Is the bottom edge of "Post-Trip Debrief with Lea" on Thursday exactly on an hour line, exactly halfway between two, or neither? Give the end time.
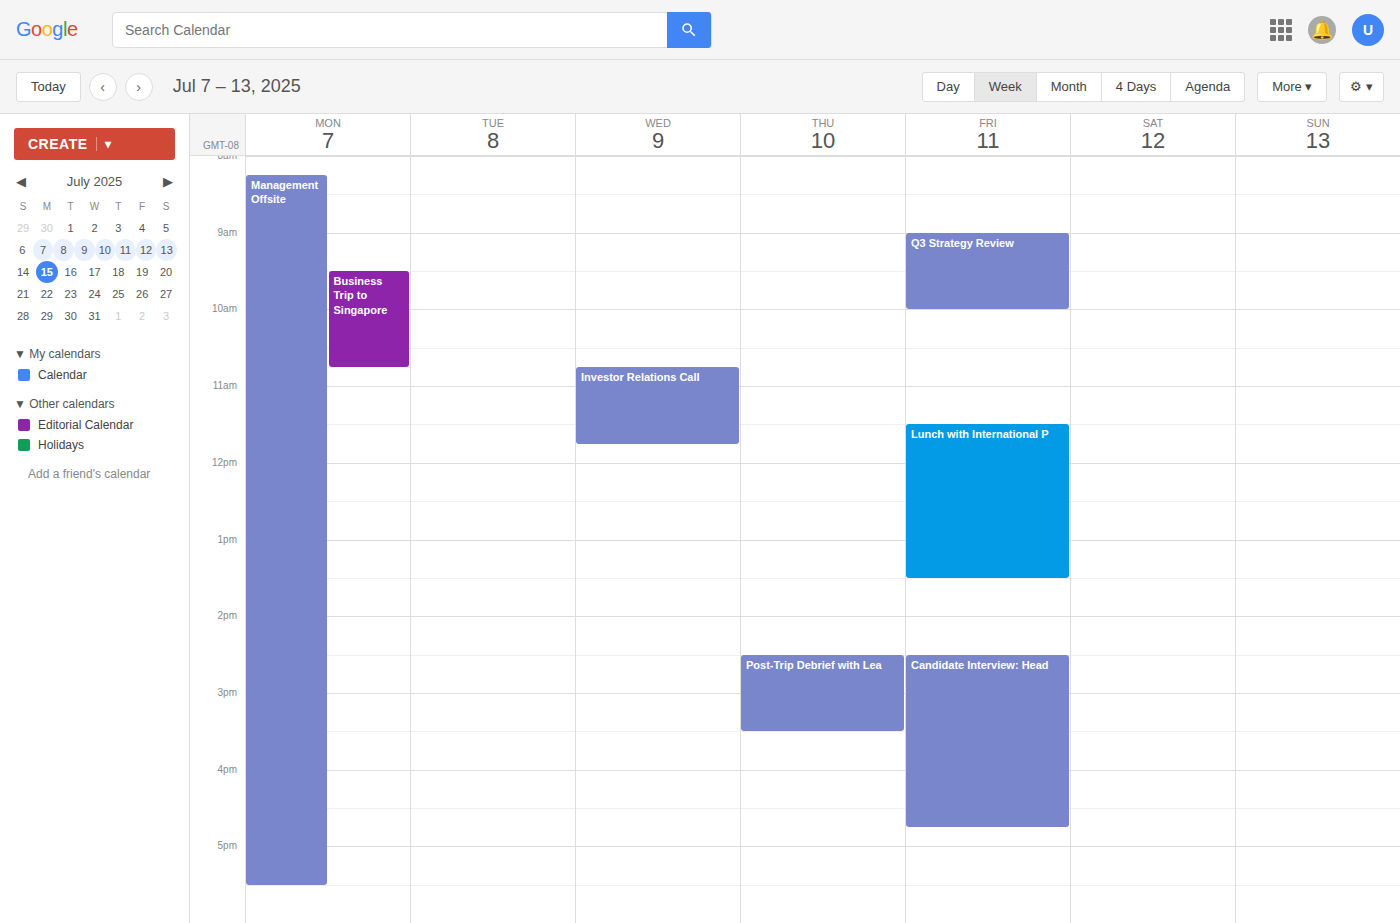
3:30 PM -- halfway between the 3 PM and 4 PM lines.